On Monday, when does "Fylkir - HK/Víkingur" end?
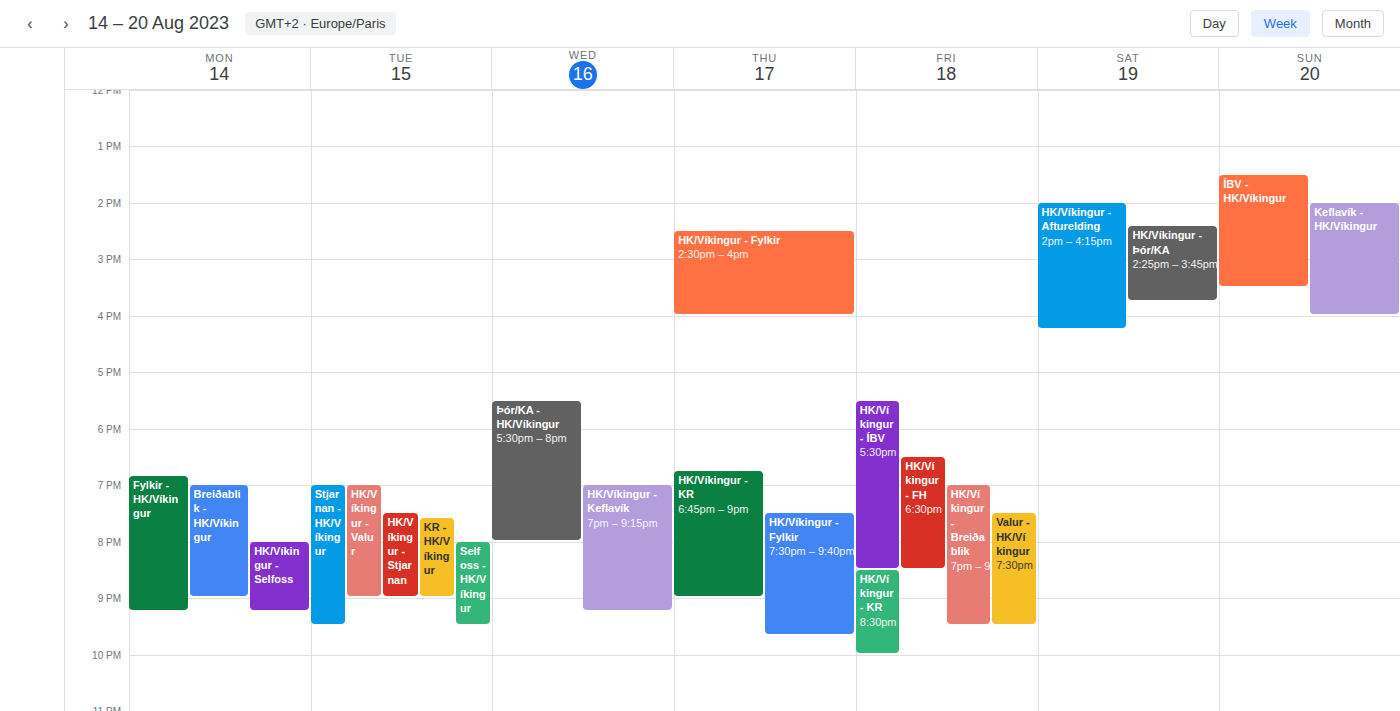
21:15